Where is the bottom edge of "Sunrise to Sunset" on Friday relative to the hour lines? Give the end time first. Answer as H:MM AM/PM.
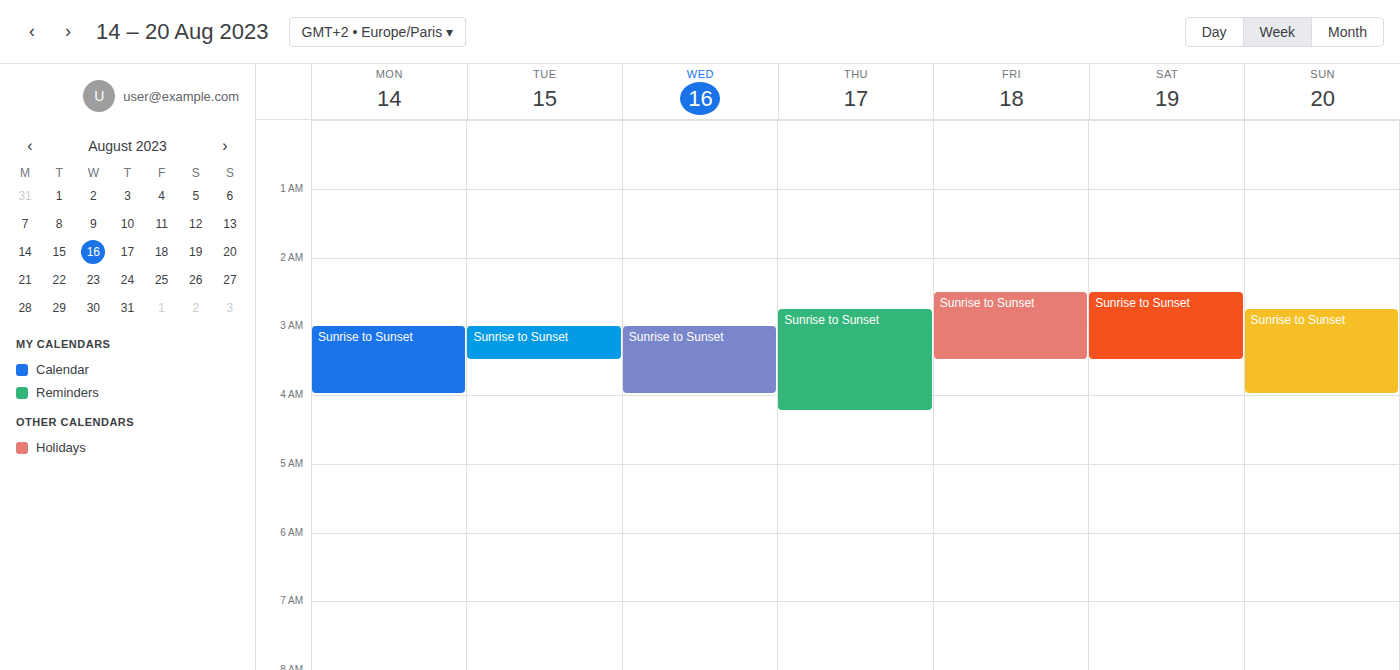
3:30 AM -- halfway between the 3 AM and 4 AM lines.